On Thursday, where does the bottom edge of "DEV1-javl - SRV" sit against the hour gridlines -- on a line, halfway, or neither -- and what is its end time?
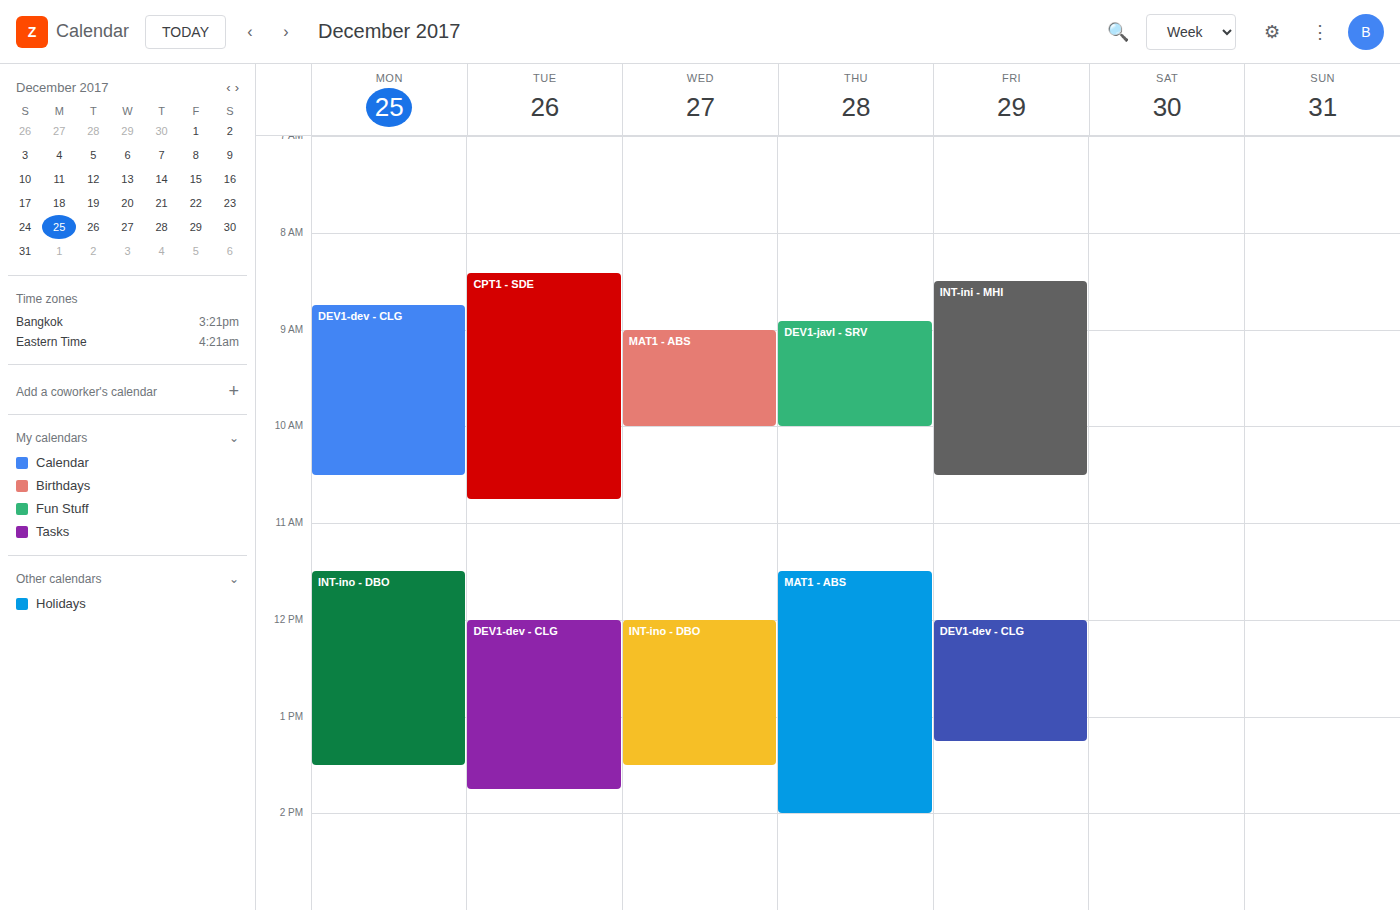
10:00 AM -- exactly on the 10 AM line.